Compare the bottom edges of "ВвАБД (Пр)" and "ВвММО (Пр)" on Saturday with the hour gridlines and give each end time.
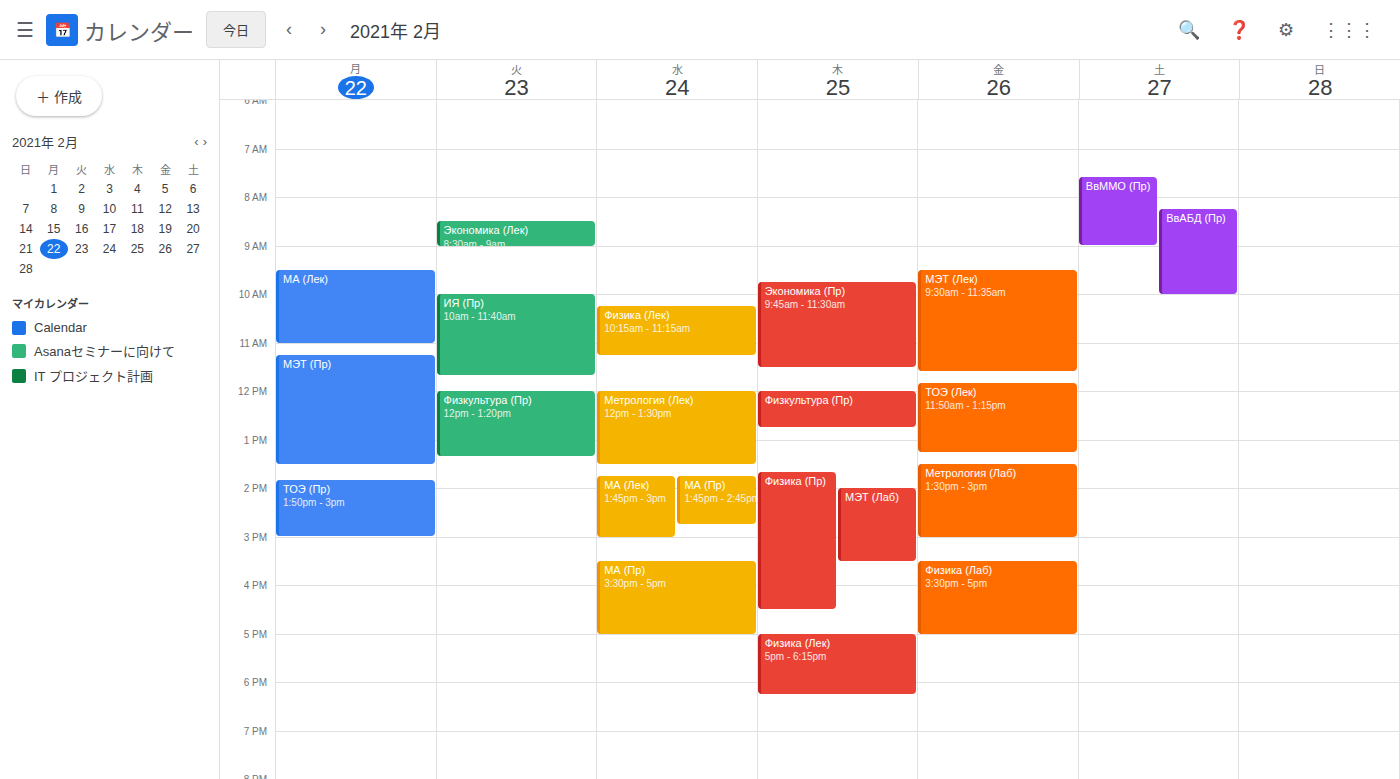
"ВвАБД (Пр)": 10:00 AM, exactly on the 10 AM line. "ВвММО (Пр)": 9:00 AM, exactly on the 9 AM line.